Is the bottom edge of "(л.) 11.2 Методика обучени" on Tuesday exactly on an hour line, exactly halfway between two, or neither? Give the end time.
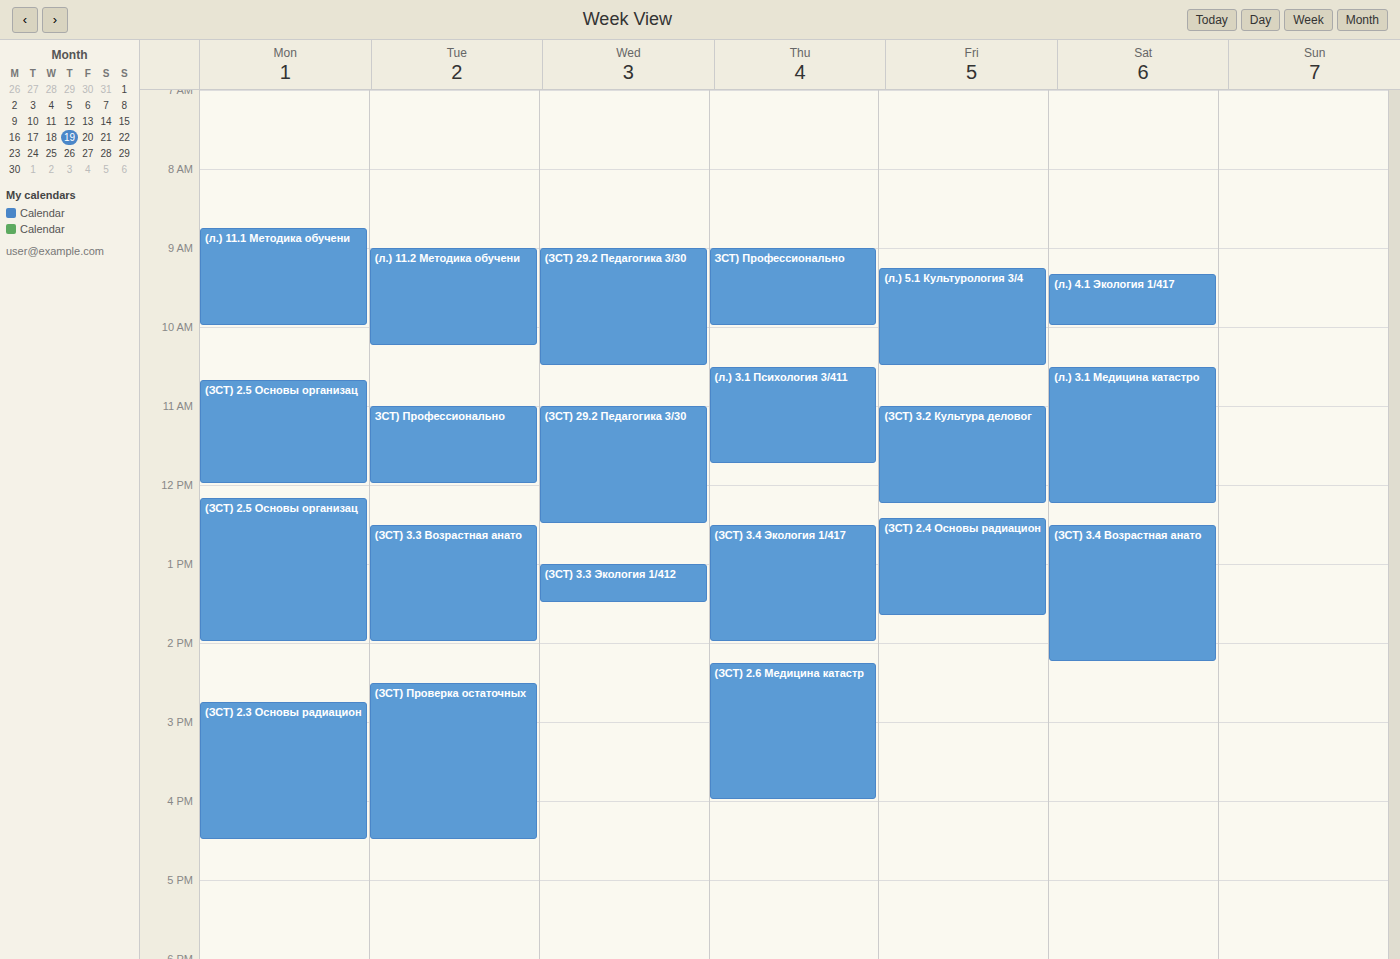
10:15 AM -- neither: a quarter of the way from the 10 AM line to the 11 AM line.